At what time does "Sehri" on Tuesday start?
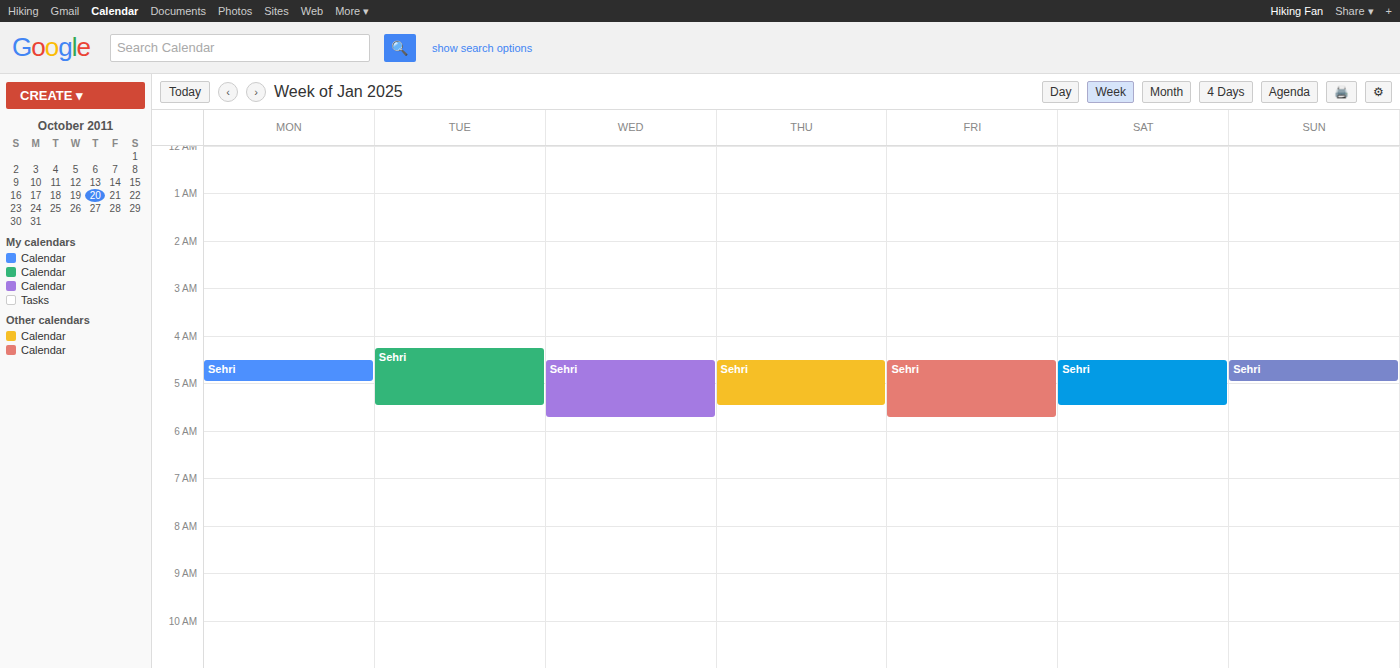
4:15 AM